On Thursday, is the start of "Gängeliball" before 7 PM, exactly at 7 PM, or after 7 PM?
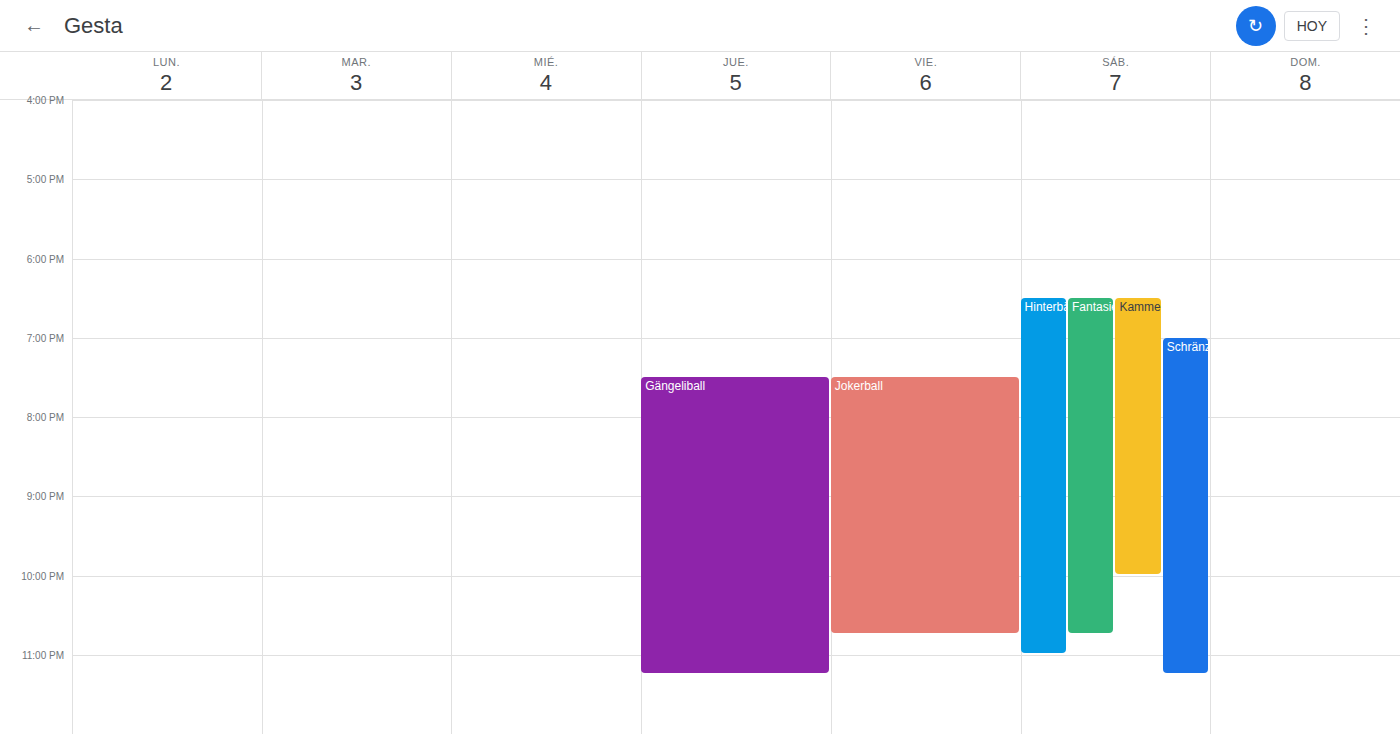
7:30 PM -- after 7 PM, 30 minutes below the 7 PM line.